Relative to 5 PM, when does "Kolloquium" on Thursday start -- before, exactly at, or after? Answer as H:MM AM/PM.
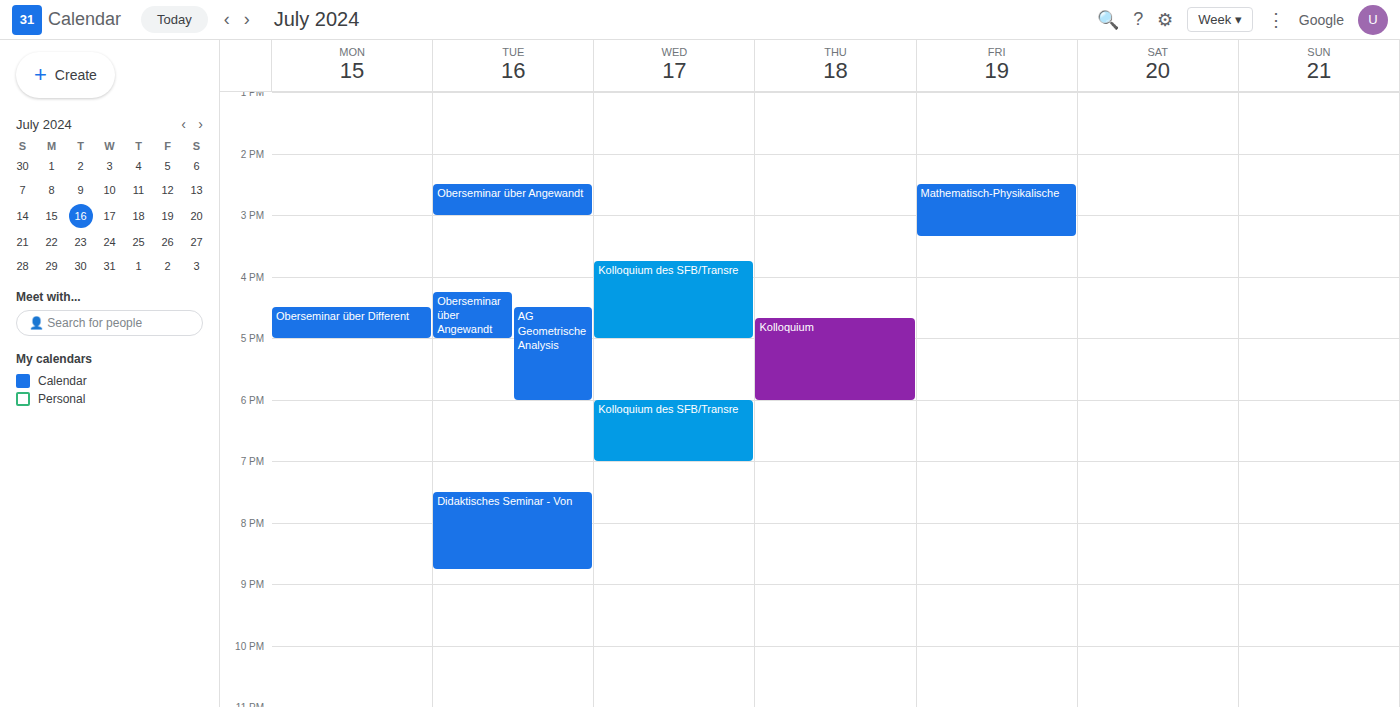
4:40 PM -- before 5 PM, 20 minutes above the 5 PM line.